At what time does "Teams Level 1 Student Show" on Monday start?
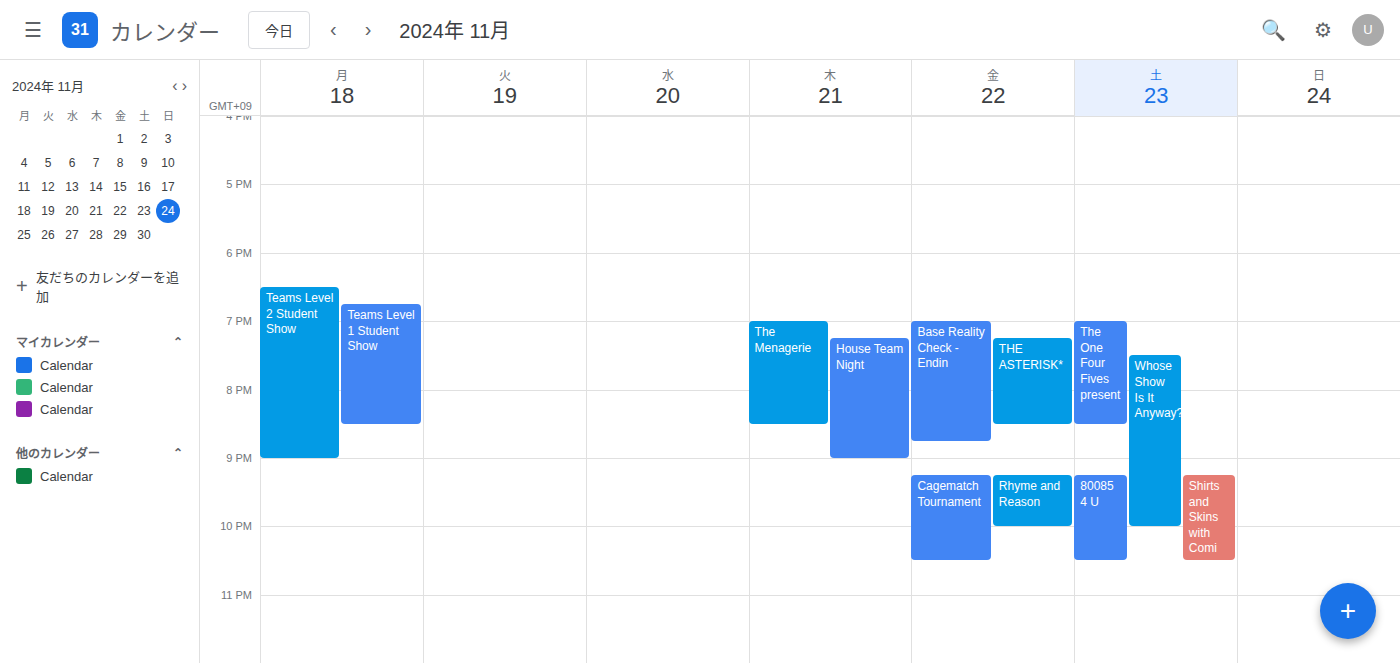
18:45